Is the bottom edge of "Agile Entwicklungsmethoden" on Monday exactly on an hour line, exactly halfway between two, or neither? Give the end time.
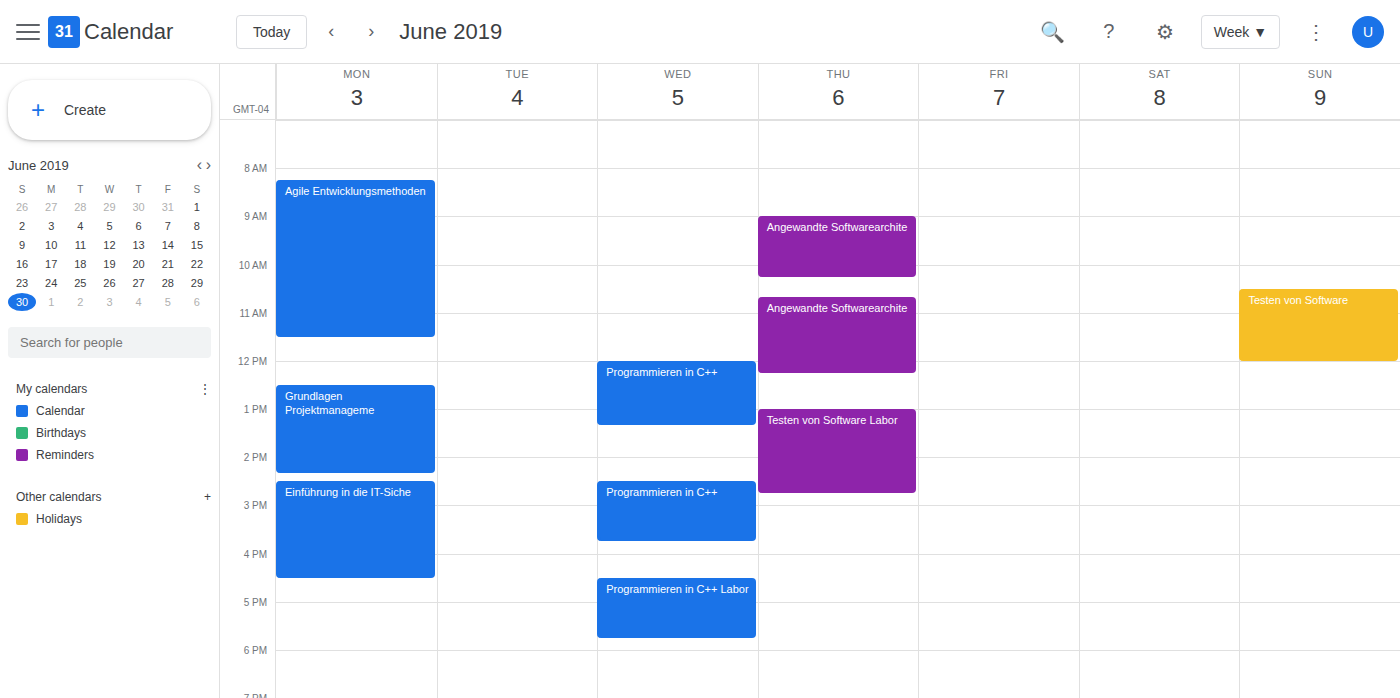
11:30 AM -- halfway between the 11 AM and 12 PM lines.